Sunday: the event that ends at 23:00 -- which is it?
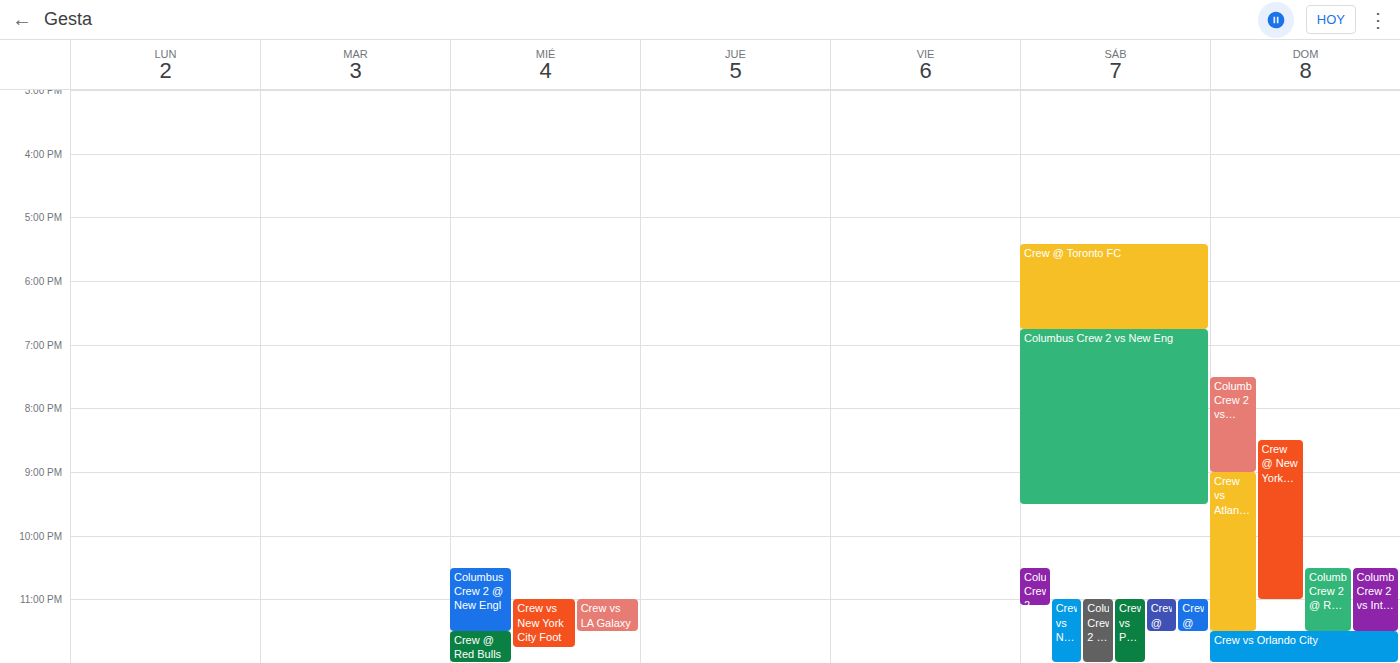
"Crew @ New York City Footb"